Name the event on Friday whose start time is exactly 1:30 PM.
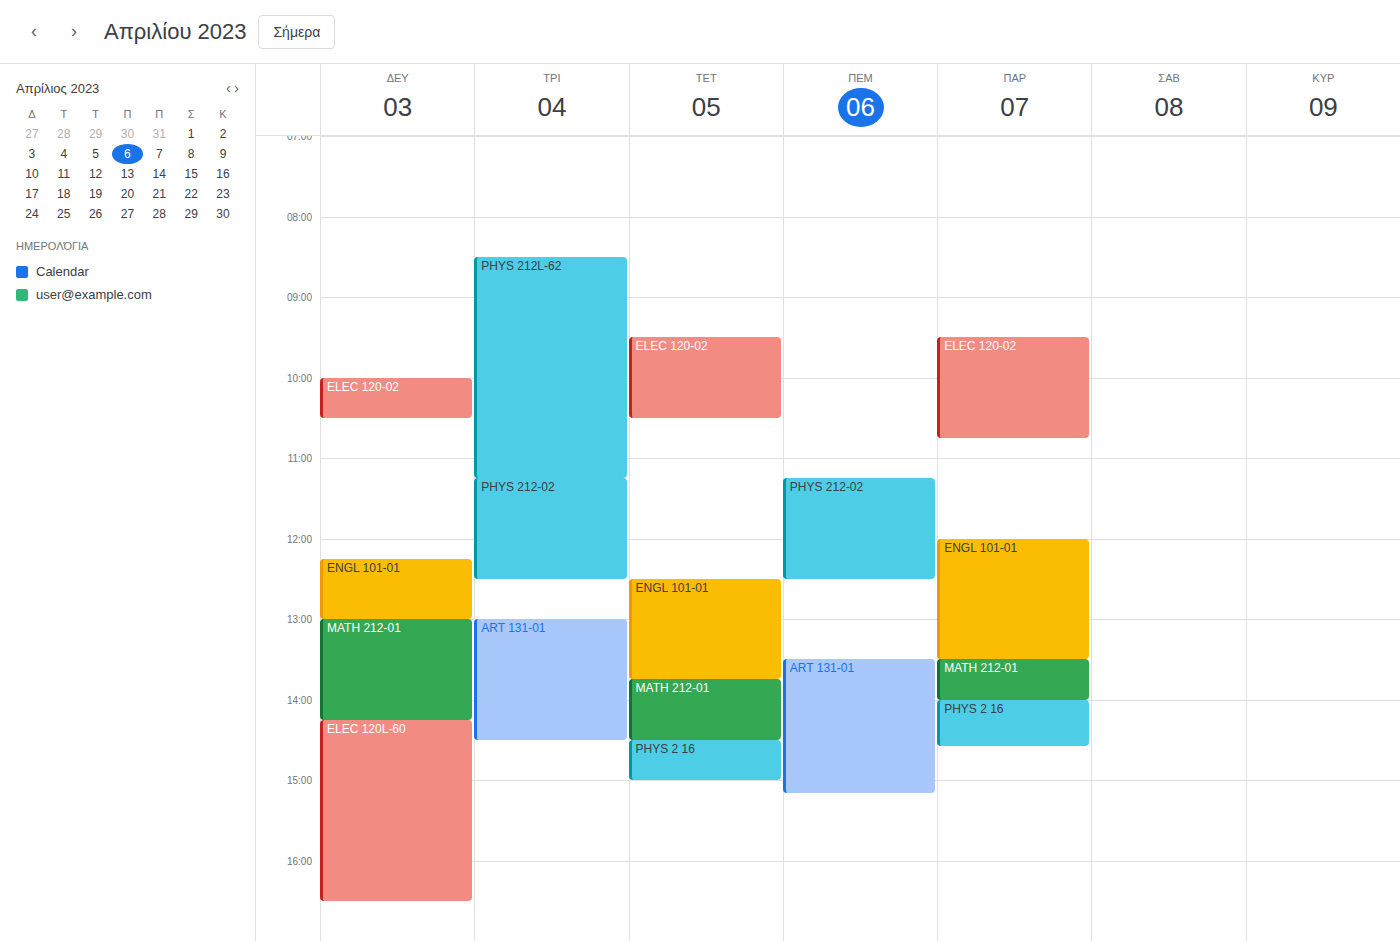
"MATH 212-01"